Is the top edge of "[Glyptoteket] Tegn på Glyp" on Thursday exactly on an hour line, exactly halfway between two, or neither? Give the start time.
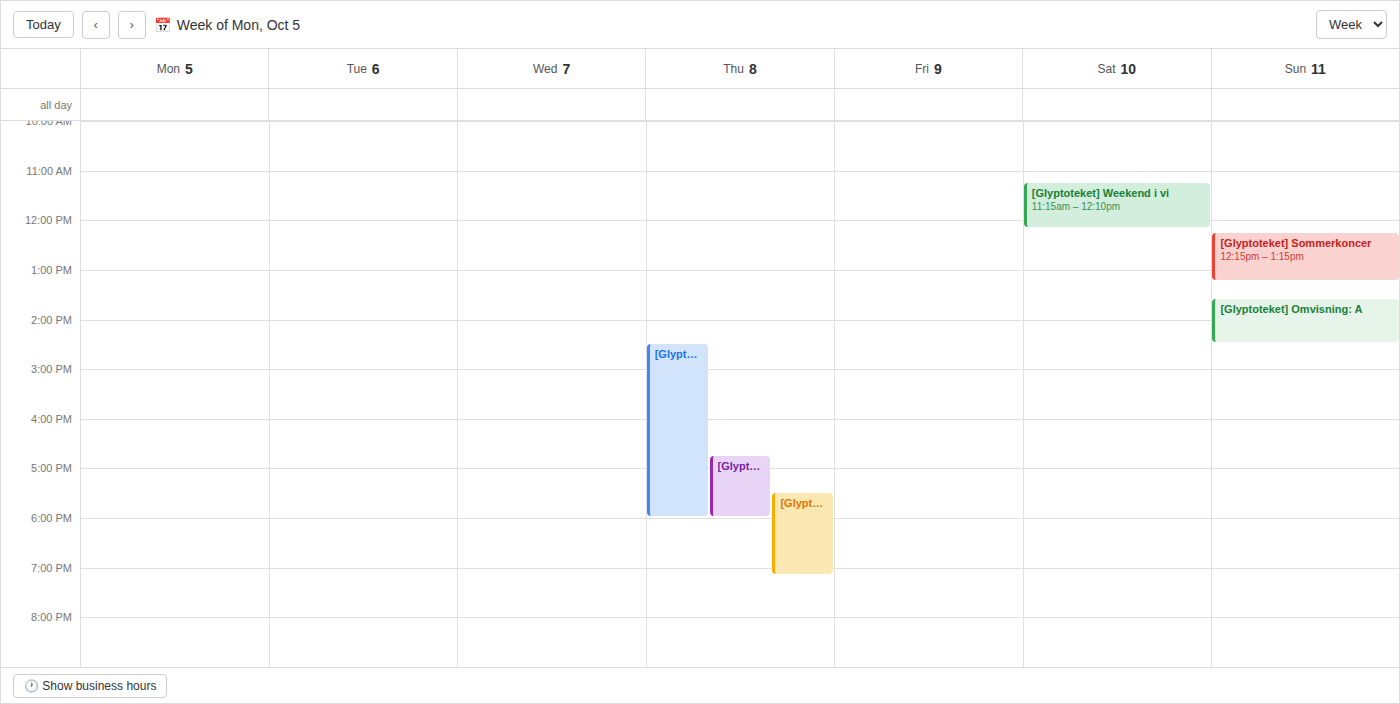
2:30 PM -- halfway between the 2 PM and 3 PM lines.